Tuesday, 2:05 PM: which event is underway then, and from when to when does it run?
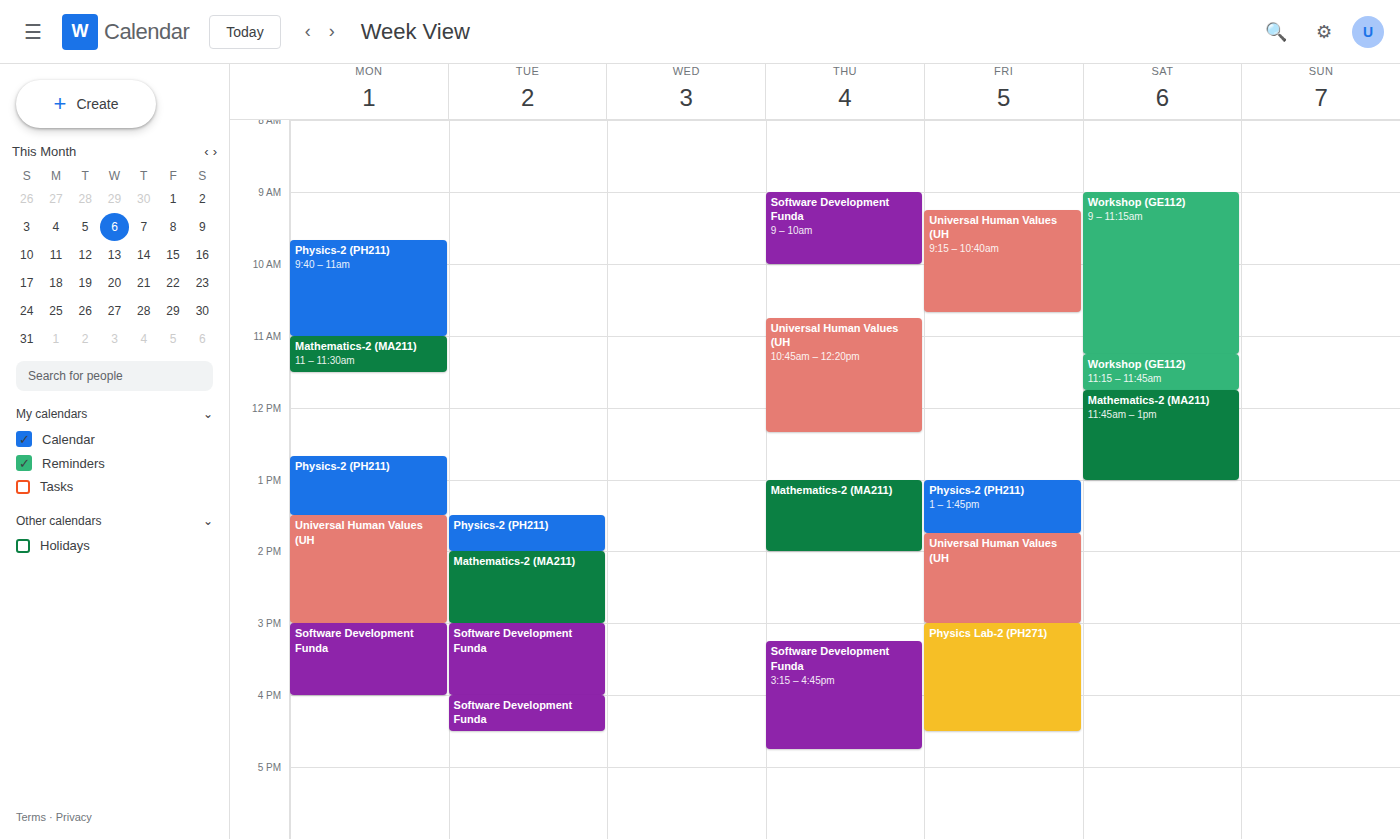
"Mathematics-2 (MA211)", 2:00 PM to 3:00 PM